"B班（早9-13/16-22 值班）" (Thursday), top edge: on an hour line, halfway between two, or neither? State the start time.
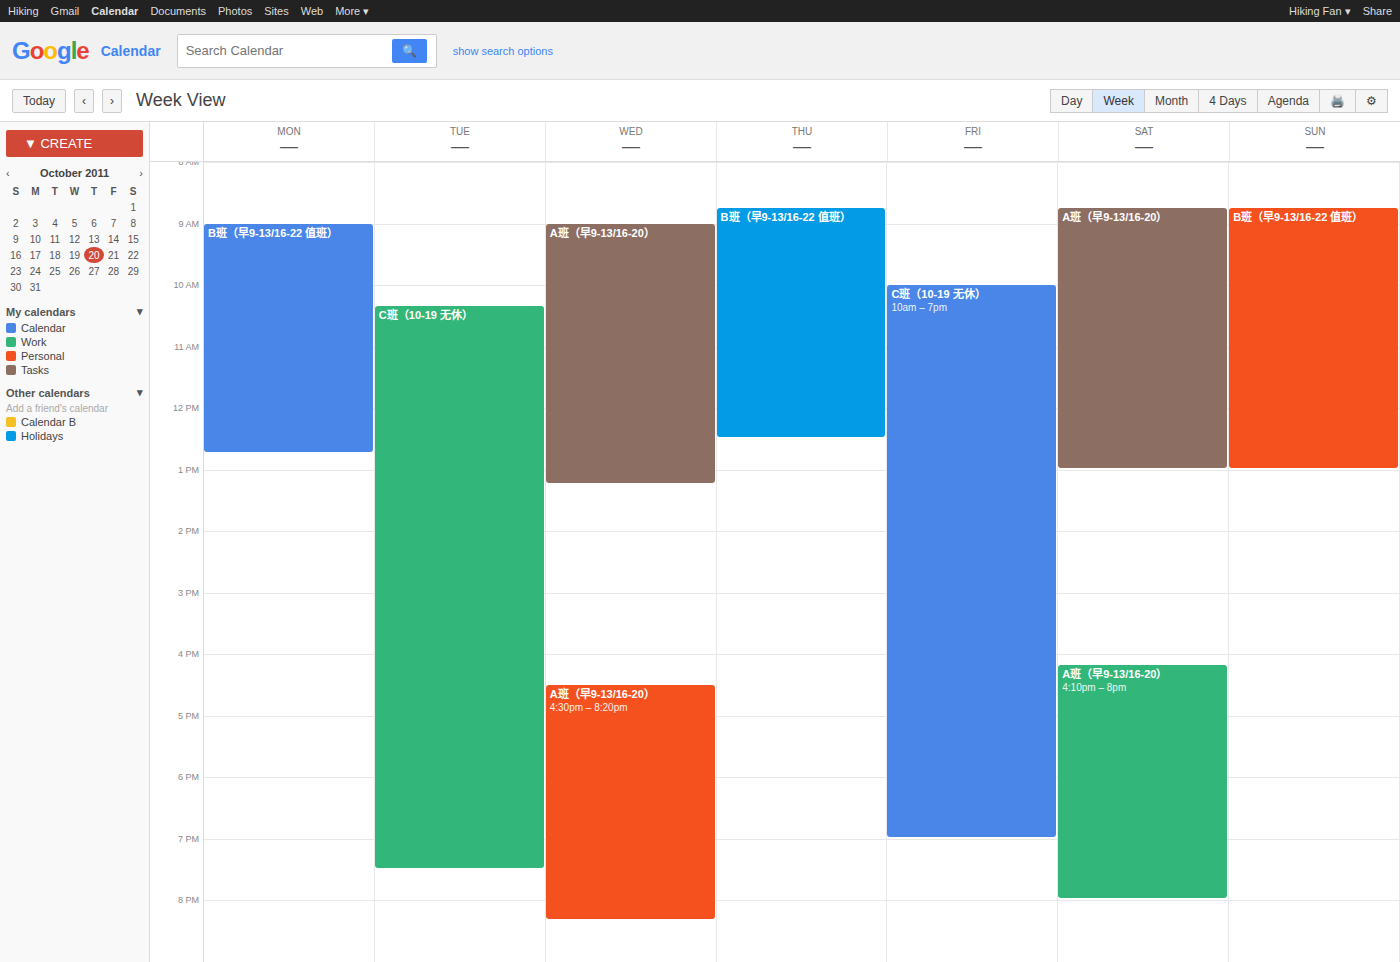
8:45 AM -- neither: three quarters of the way from the 8 AM line to the 9 AM line.